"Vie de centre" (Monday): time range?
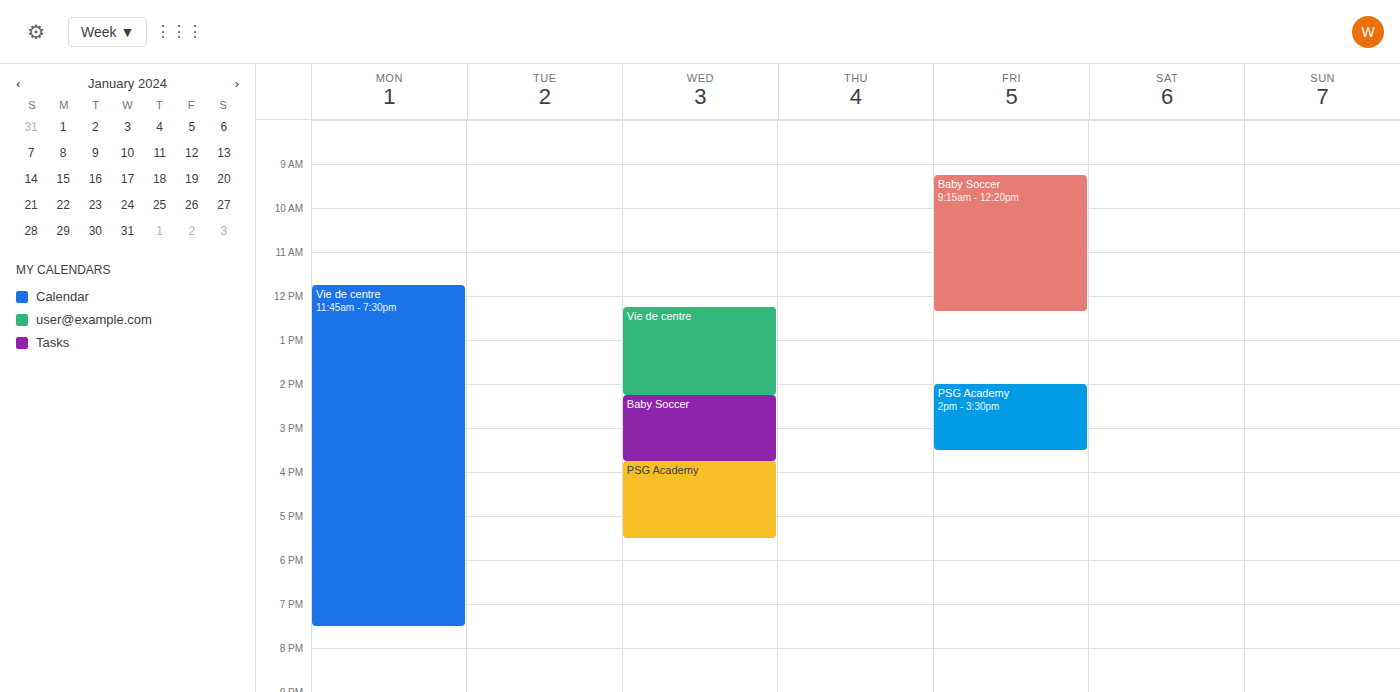
11:45 AM to 7:30 PM